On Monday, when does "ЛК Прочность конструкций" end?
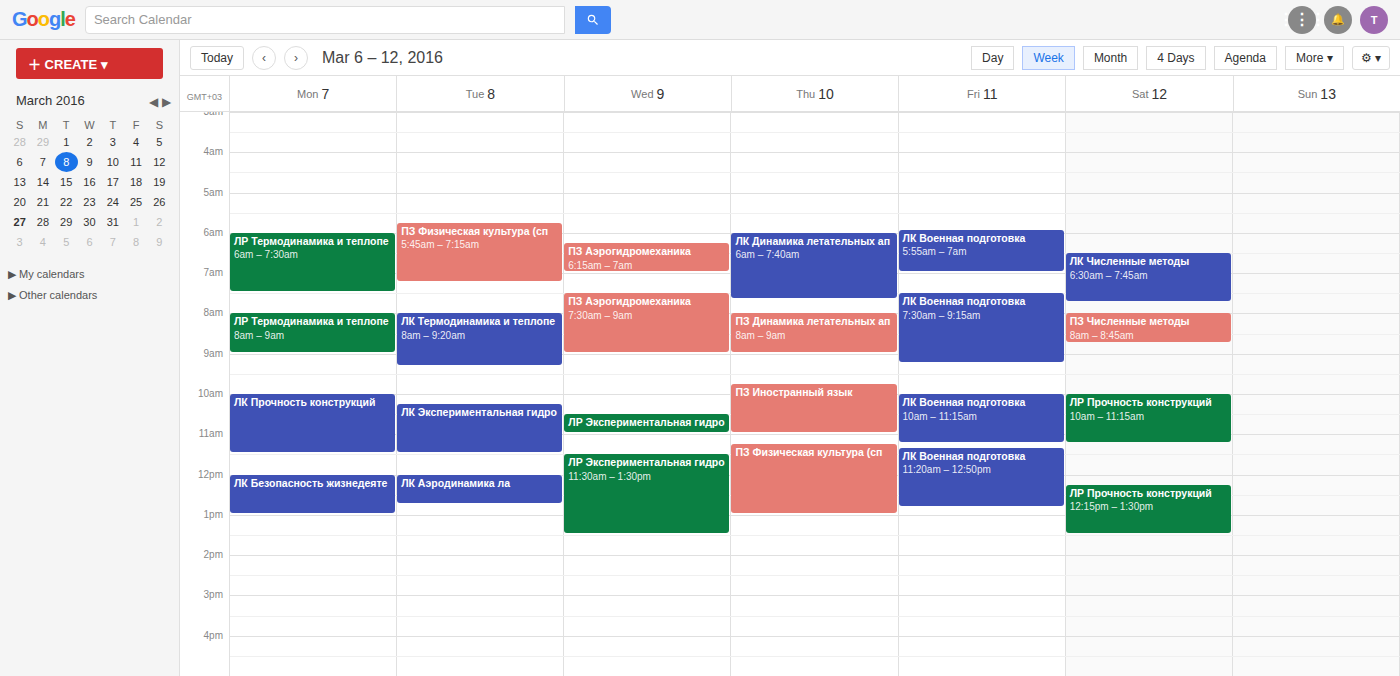
11:30 AM